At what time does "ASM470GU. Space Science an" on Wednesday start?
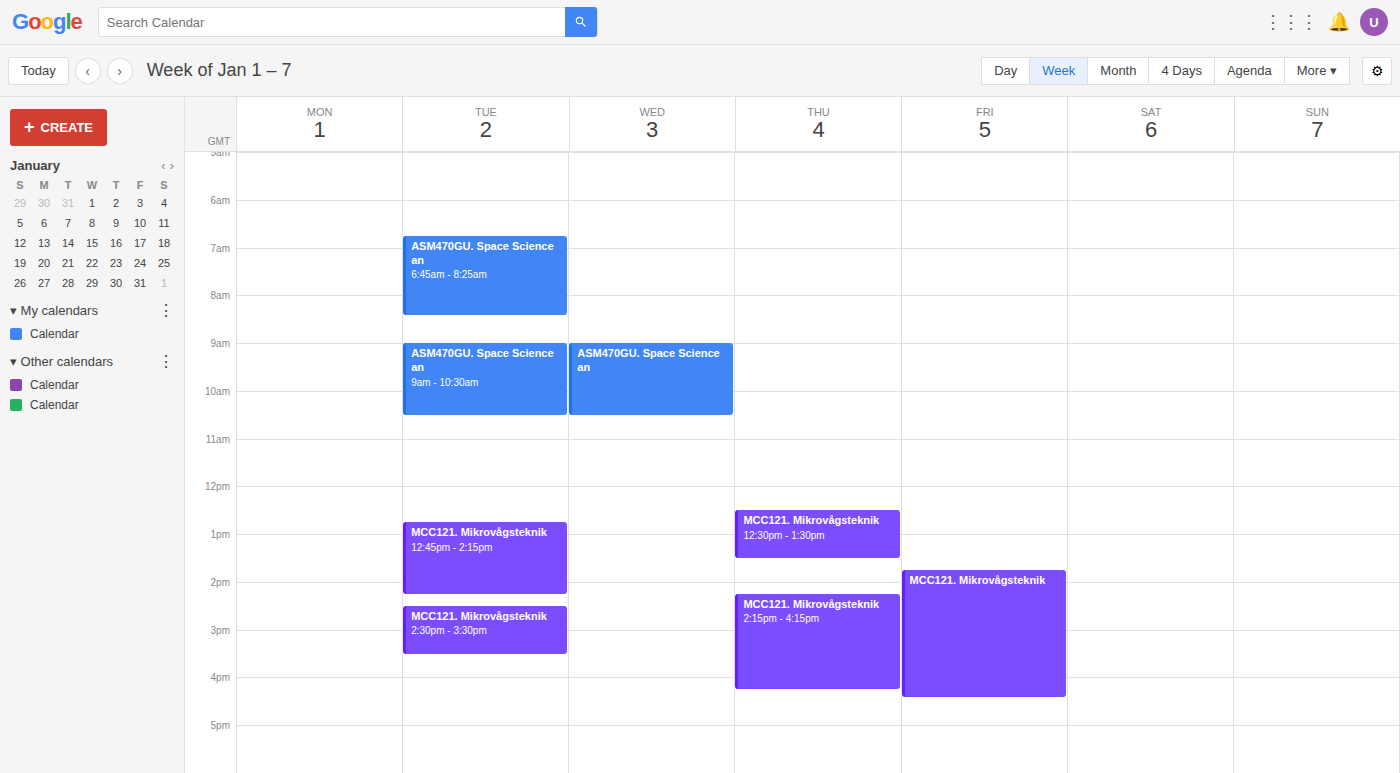
9:00 AM